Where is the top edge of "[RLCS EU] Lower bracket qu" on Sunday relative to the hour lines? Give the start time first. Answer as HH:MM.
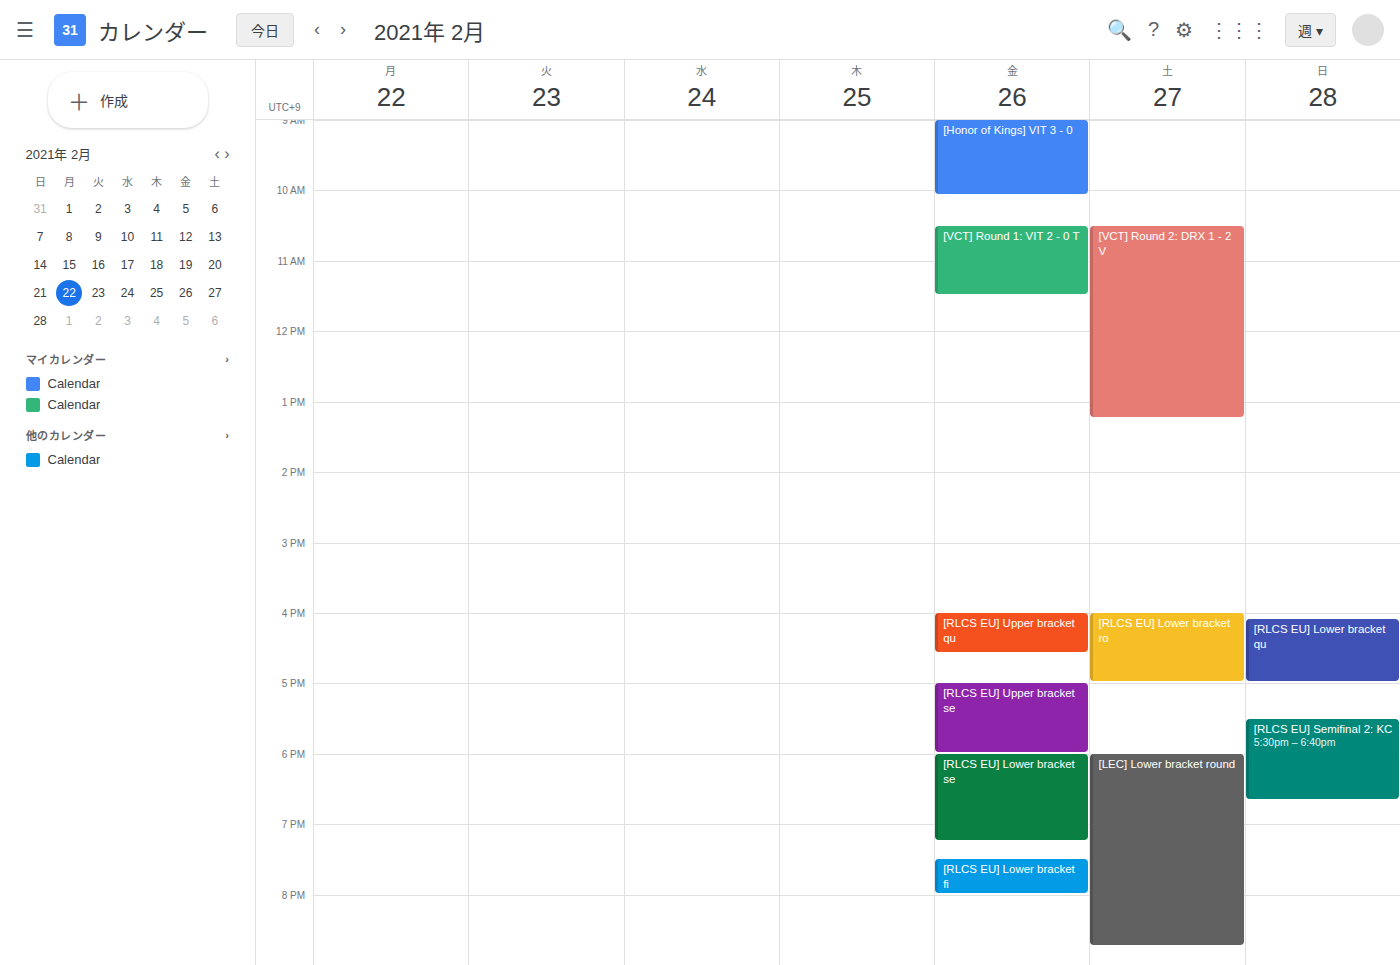
16:05 -- neither: 5 minutes below the 16:00 line and 55 minutes above the 17:00 line.